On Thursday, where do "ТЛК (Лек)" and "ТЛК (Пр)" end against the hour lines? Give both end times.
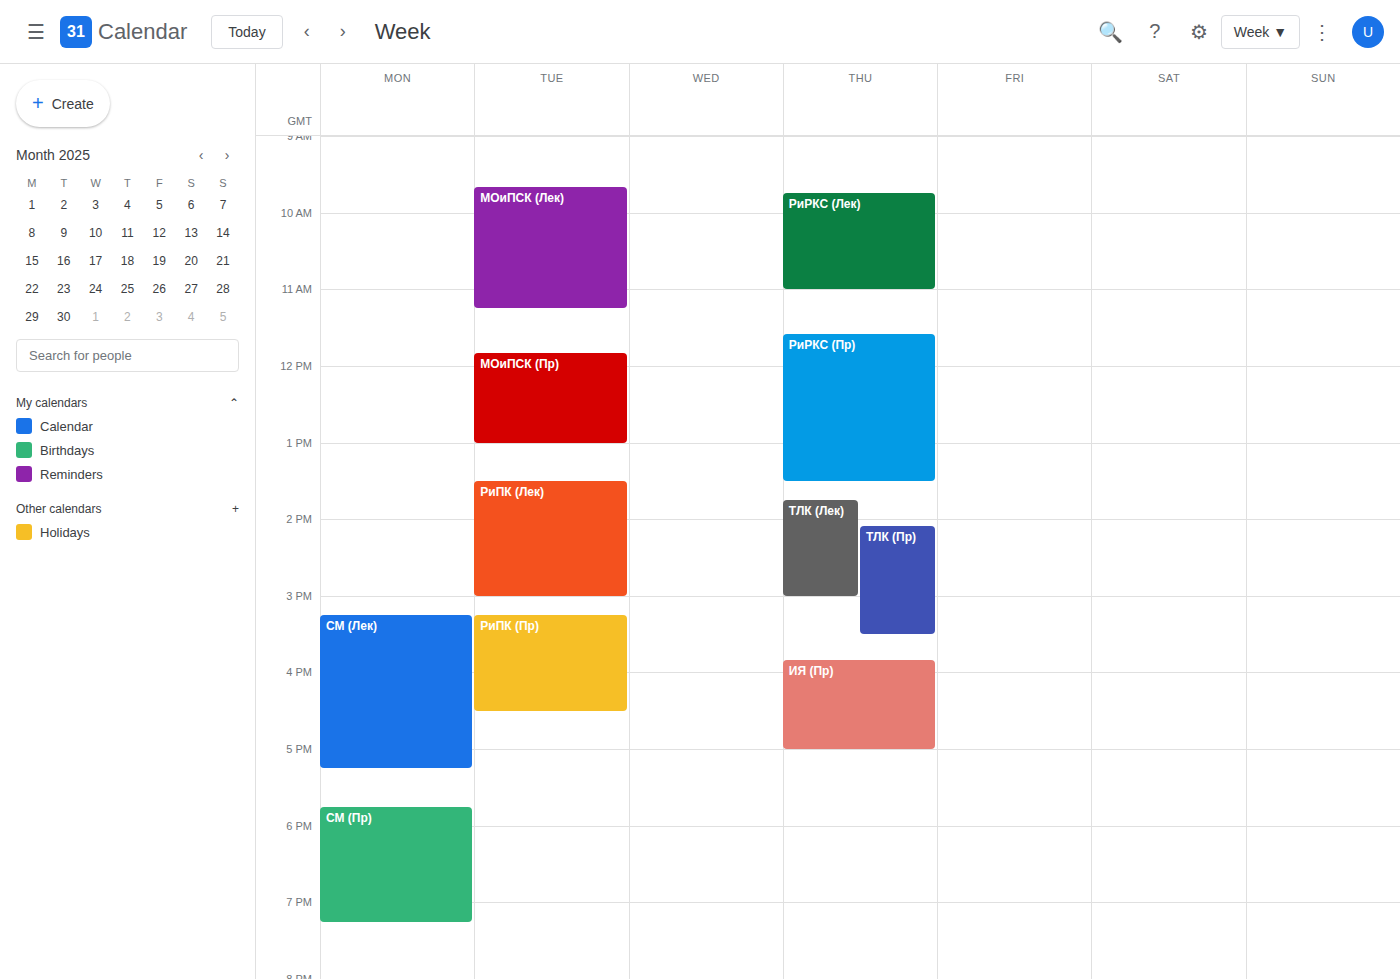
"ТЛК (Лек)": 3:00 PM, exactly on the 3 PM line. "ТЛК (Пр)": 3:30 PM, halfway between the 3 PM and 4 PM lines.